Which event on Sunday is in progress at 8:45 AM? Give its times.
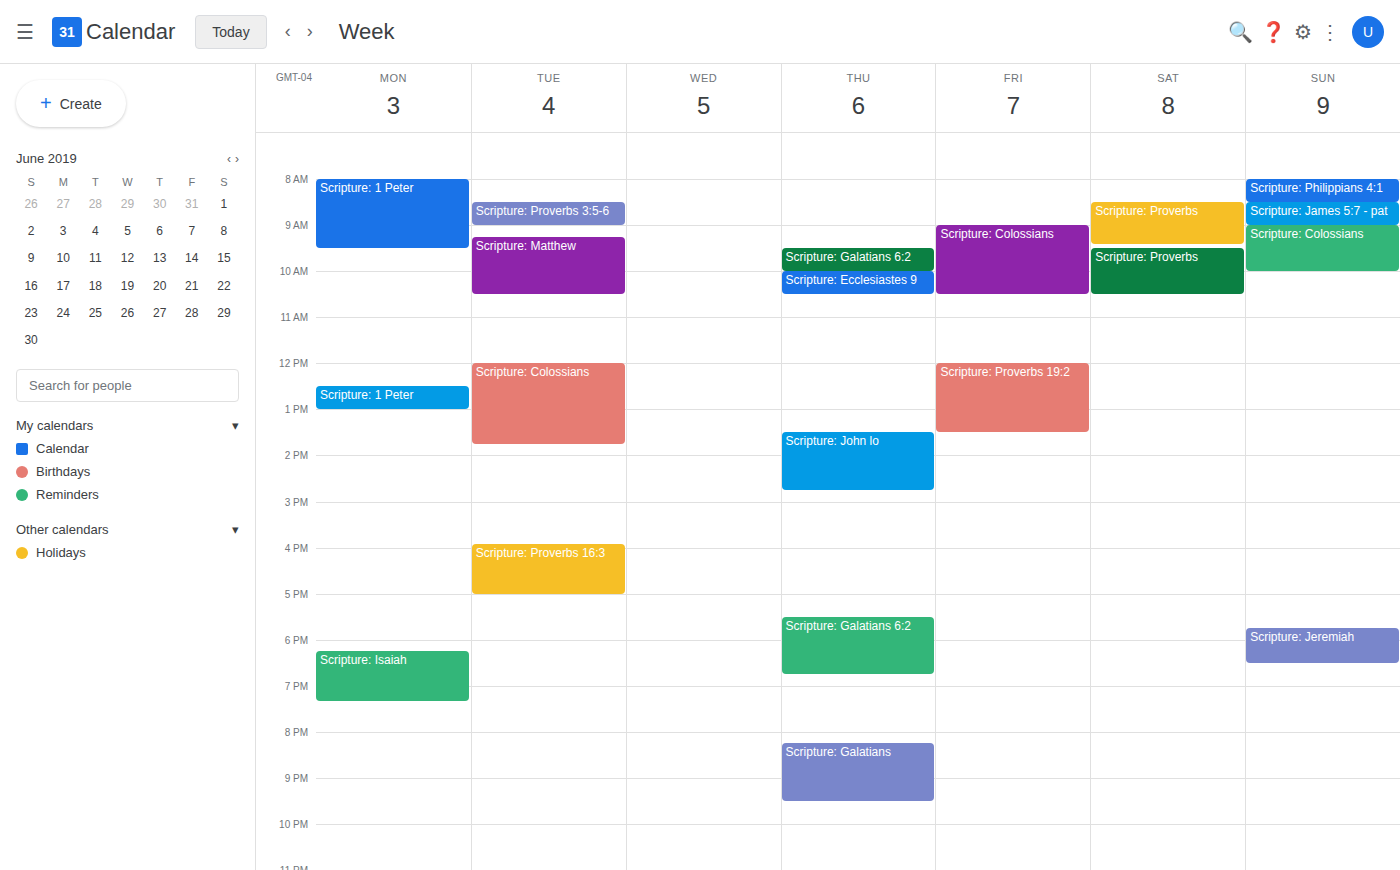
"Scripture: James 5:7 - pat", 8:30 AM to 9:00 AM